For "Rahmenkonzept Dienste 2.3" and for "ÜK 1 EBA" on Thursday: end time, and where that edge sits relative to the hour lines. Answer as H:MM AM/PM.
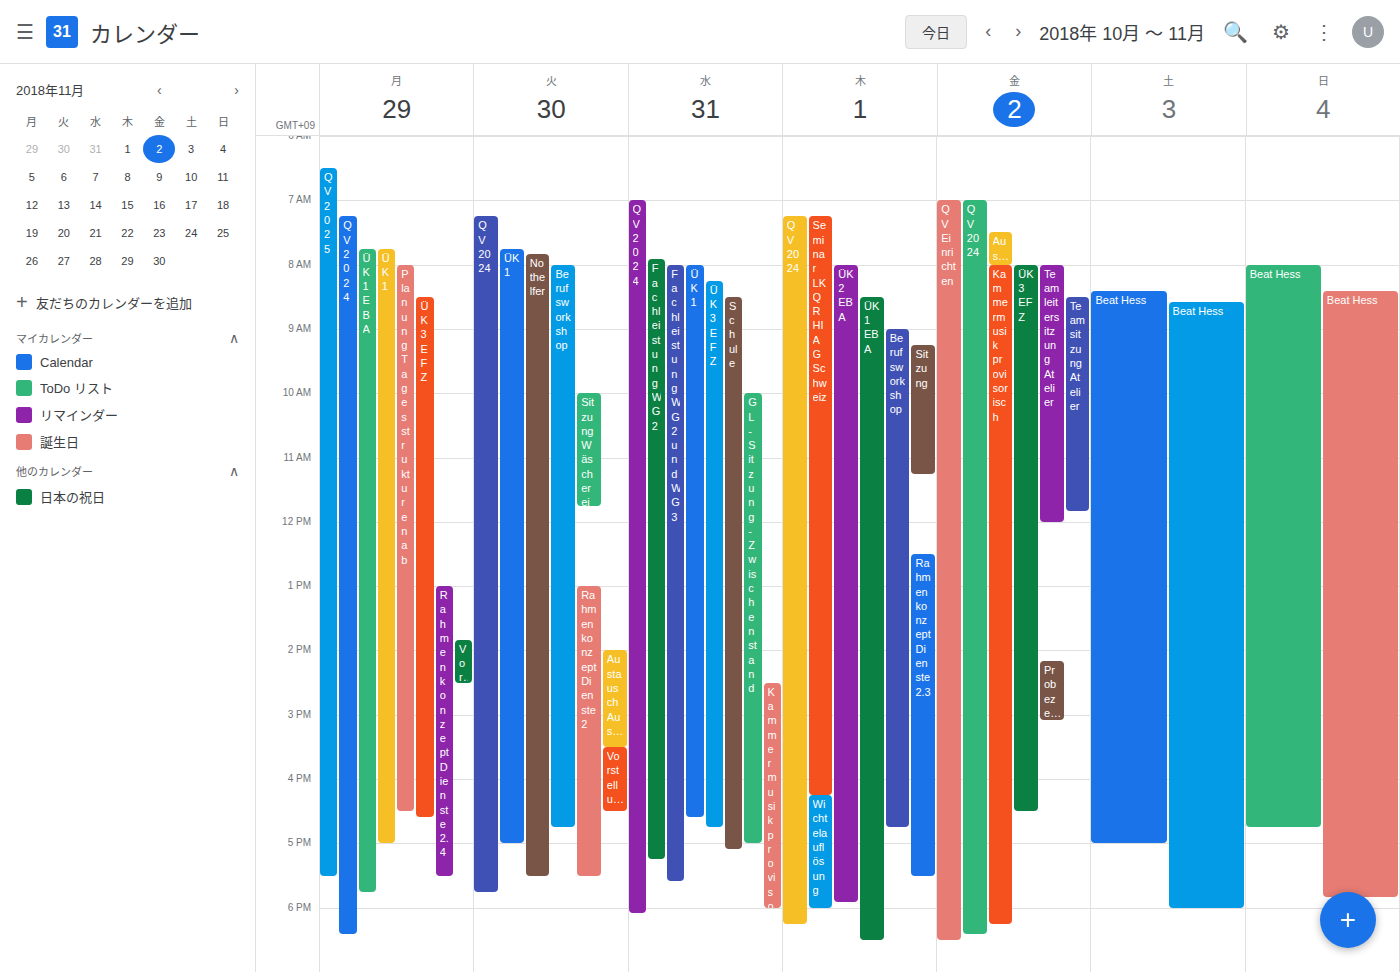
"Rahmenkonzept Dienste 2.3": 5:30 PM, halfway between the 5 PM and 6 PM lines. "ÜK 1 EBA": 6:30 PM, halfway between the 6 PM and 7 PM lines.